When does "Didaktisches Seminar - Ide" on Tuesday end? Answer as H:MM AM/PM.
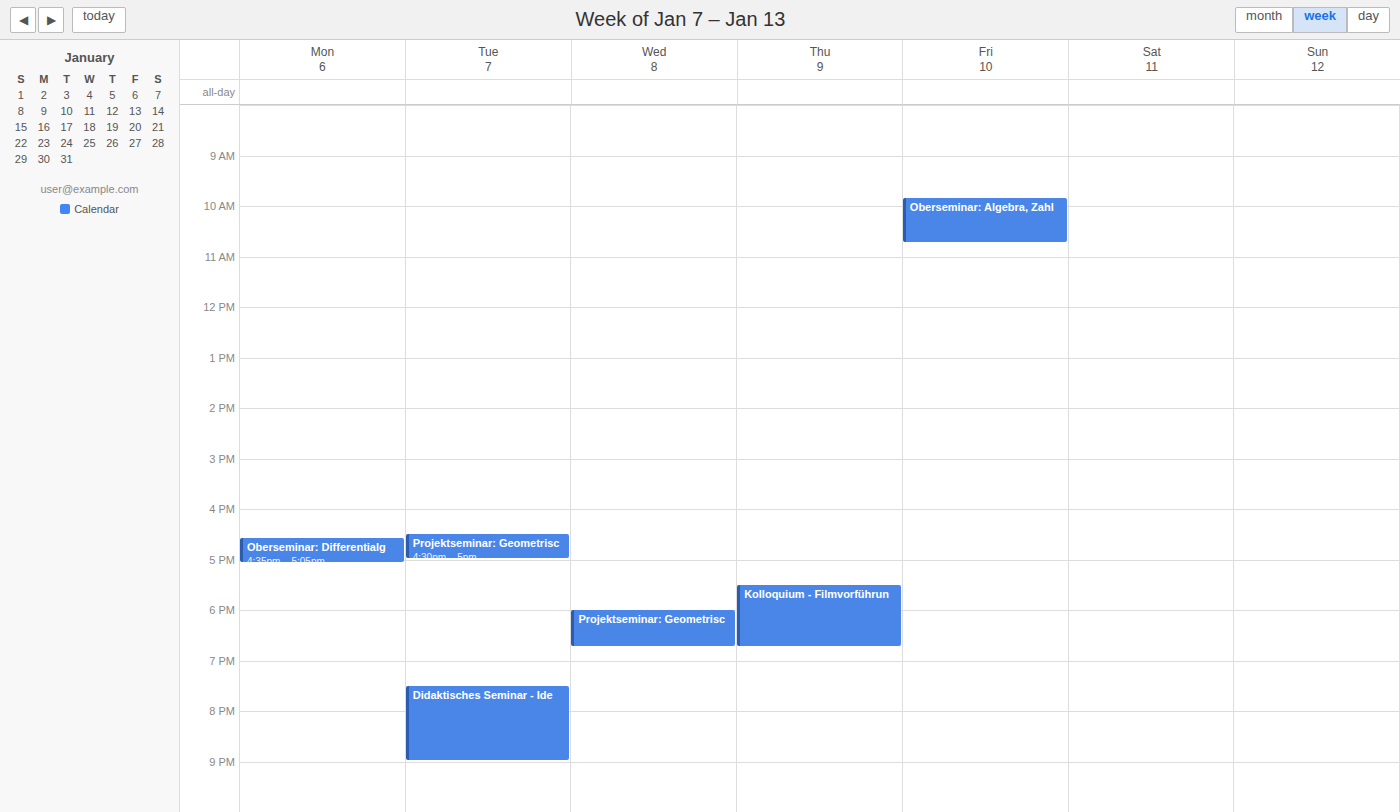
9:00 PM